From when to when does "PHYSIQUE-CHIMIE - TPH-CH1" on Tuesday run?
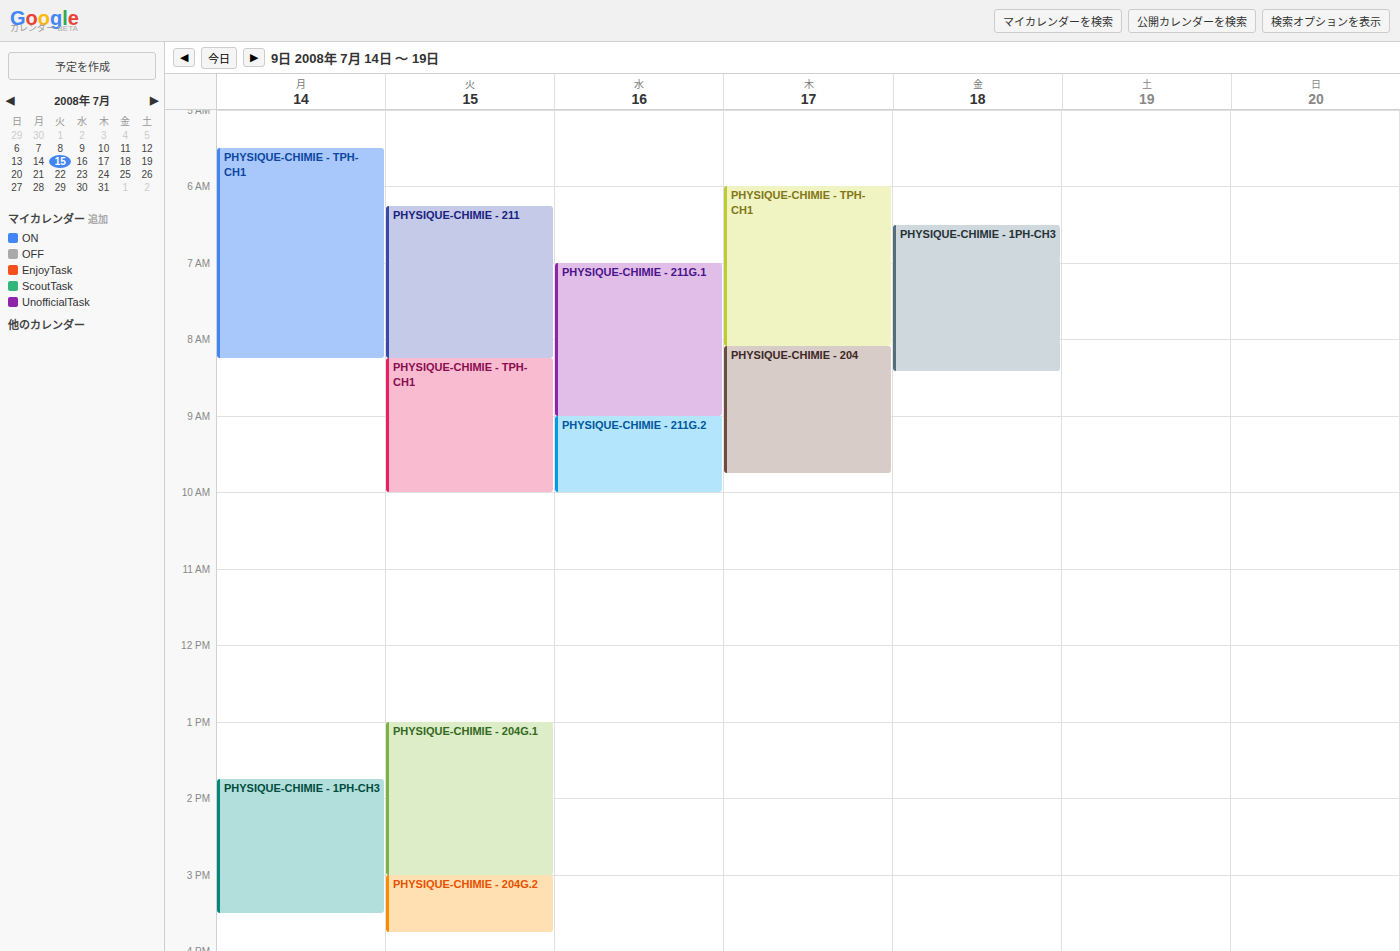
8:15 AM to 10:00 AM